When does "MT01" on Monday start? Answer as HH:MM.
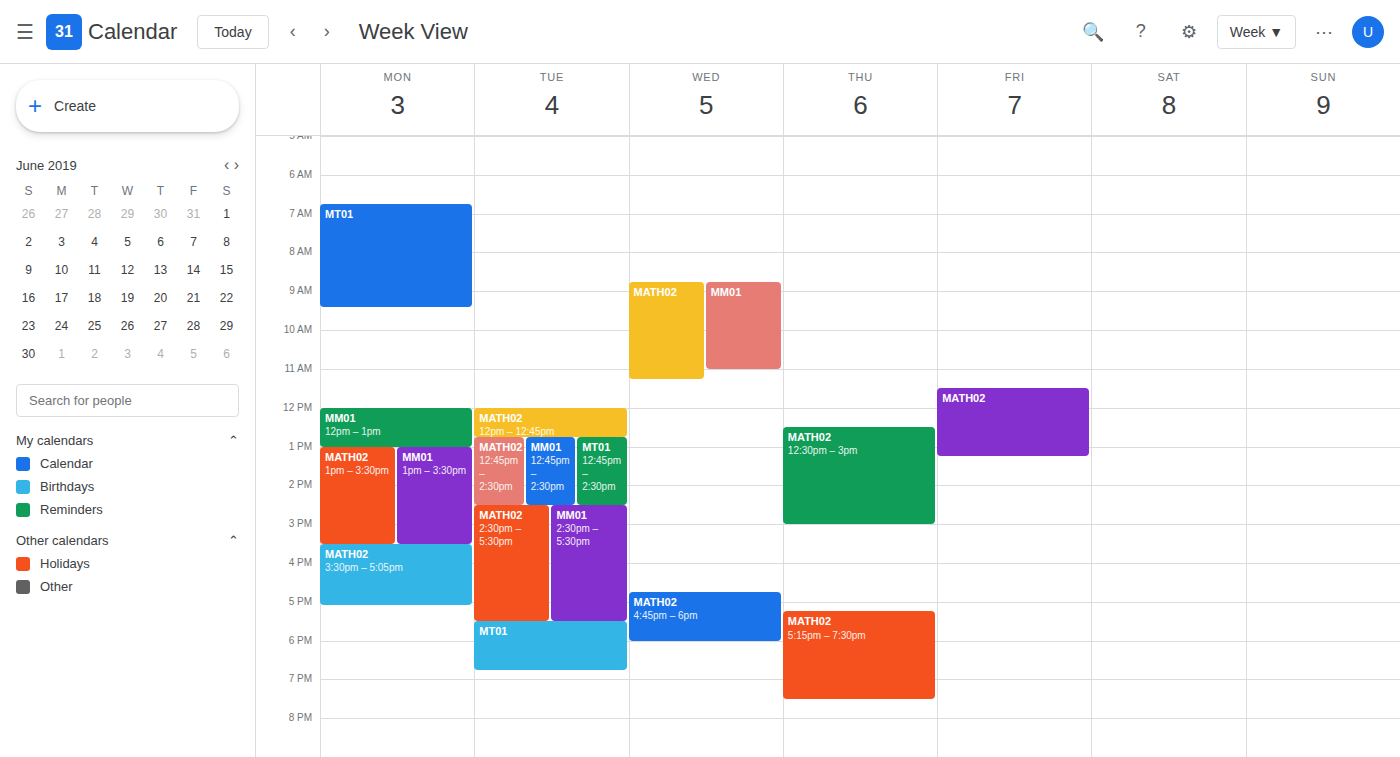
06:45